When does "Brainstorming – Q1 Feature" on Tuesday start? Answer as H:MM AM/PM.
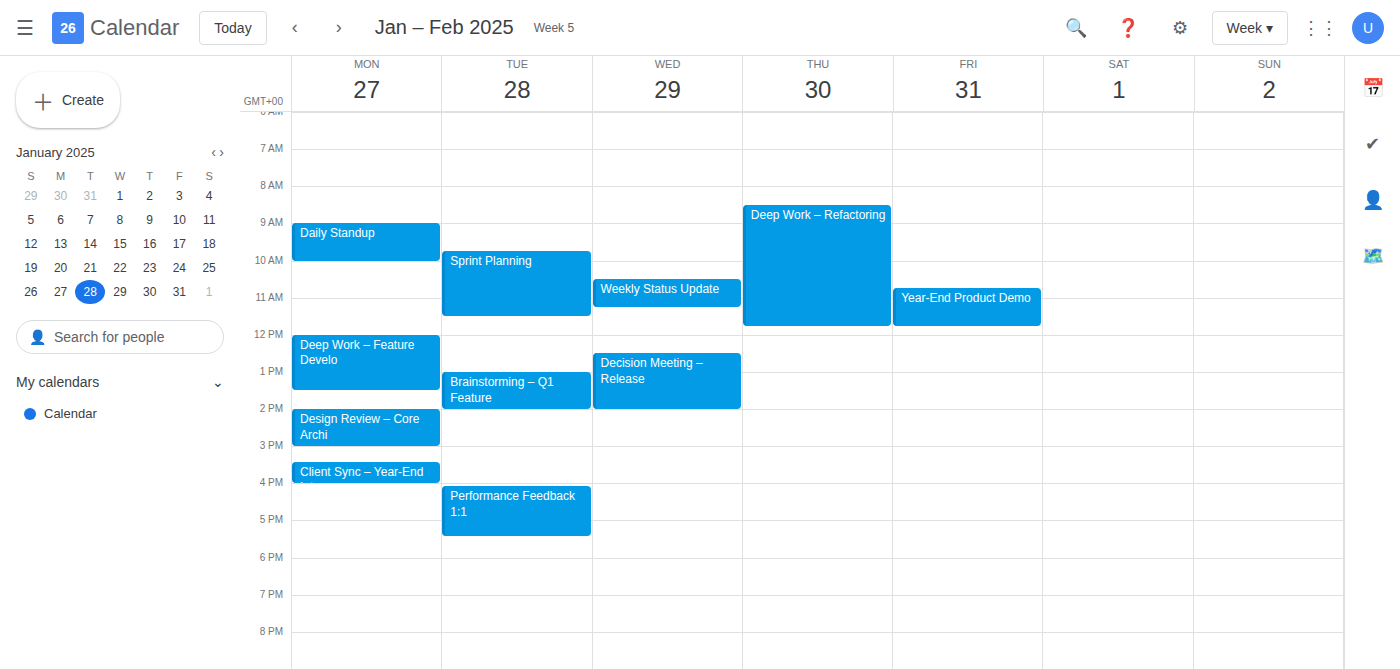
1:00 PM